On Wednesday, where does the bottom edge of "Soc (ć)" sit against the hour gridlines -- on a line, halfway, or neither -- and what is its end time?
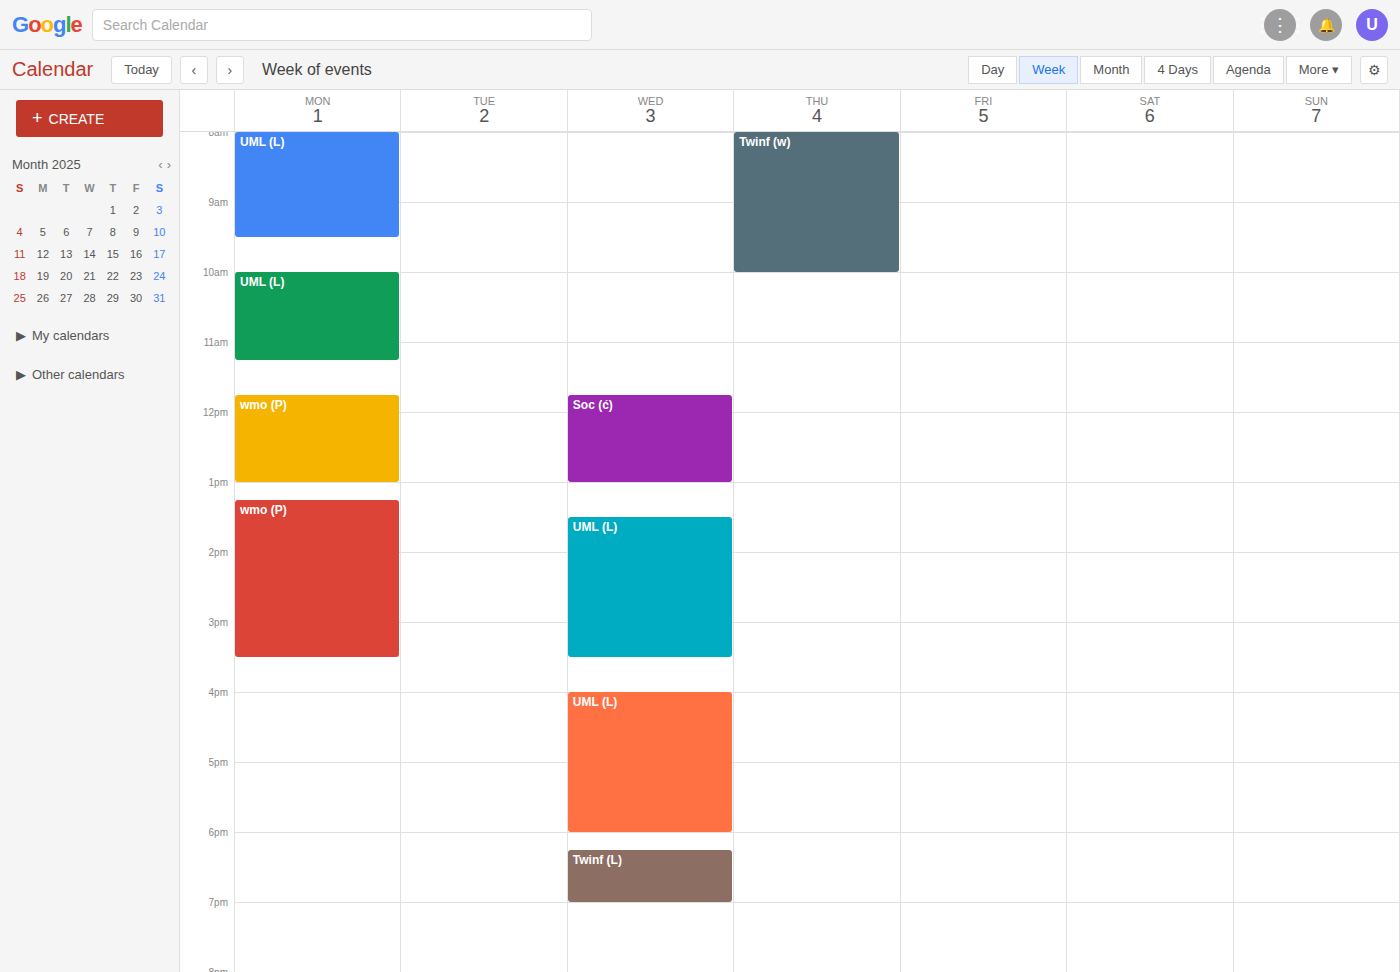
1:00 PM -- exactly on the 1 PM line.